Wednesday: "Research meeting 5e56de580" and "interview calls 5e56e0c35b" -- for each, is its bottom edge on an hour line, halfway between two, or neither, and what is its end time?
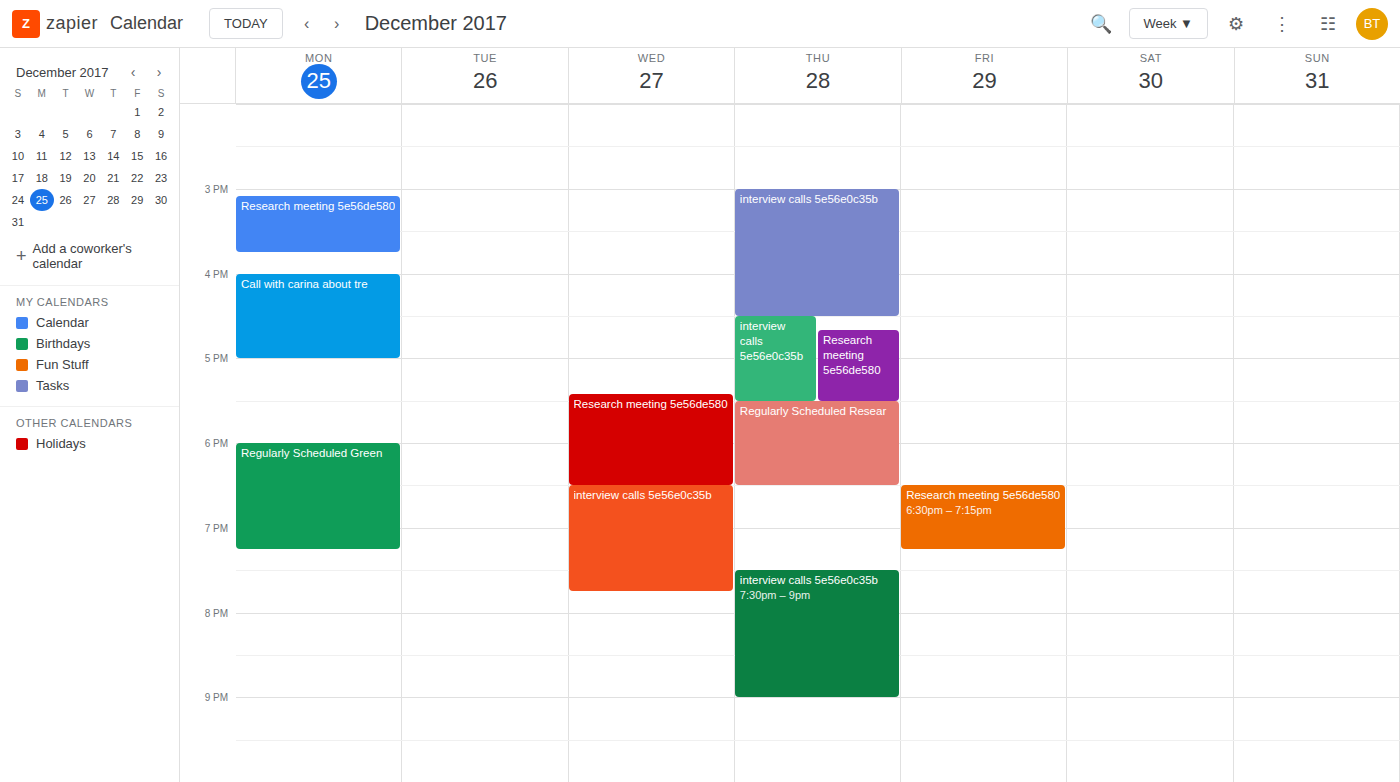
"Research meeting 5e56de580": 6:30 PM, halfway between the 6 PM and 7 PM lines. "interview calls 5e56e0c35b": 7:45 PM, neither: three quarters of the way from the 7 PM line to the 8 PM line.